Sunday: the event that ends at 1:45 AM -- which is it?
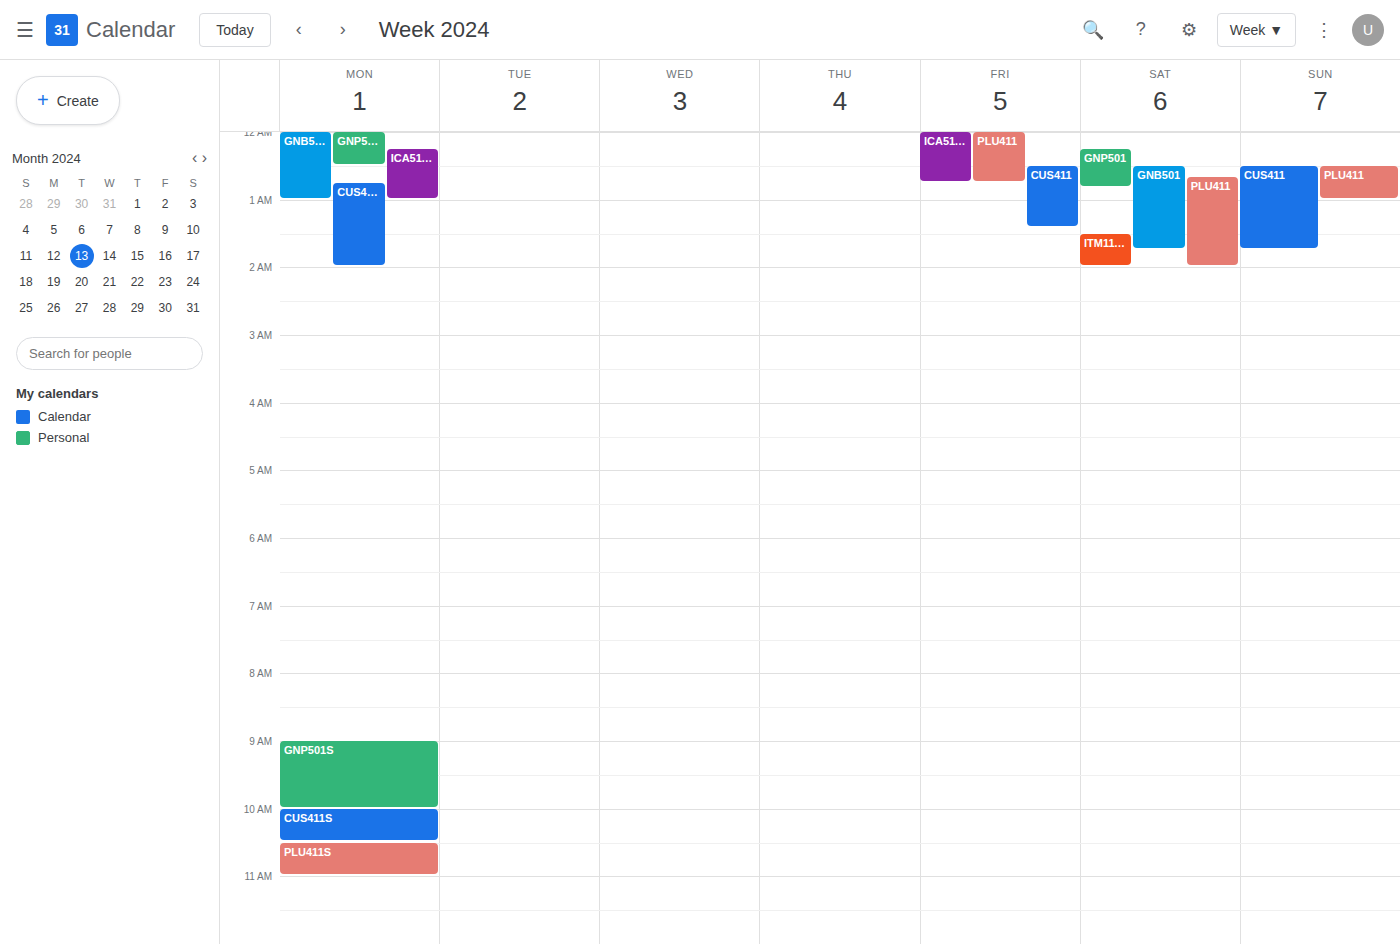
"CUS411"